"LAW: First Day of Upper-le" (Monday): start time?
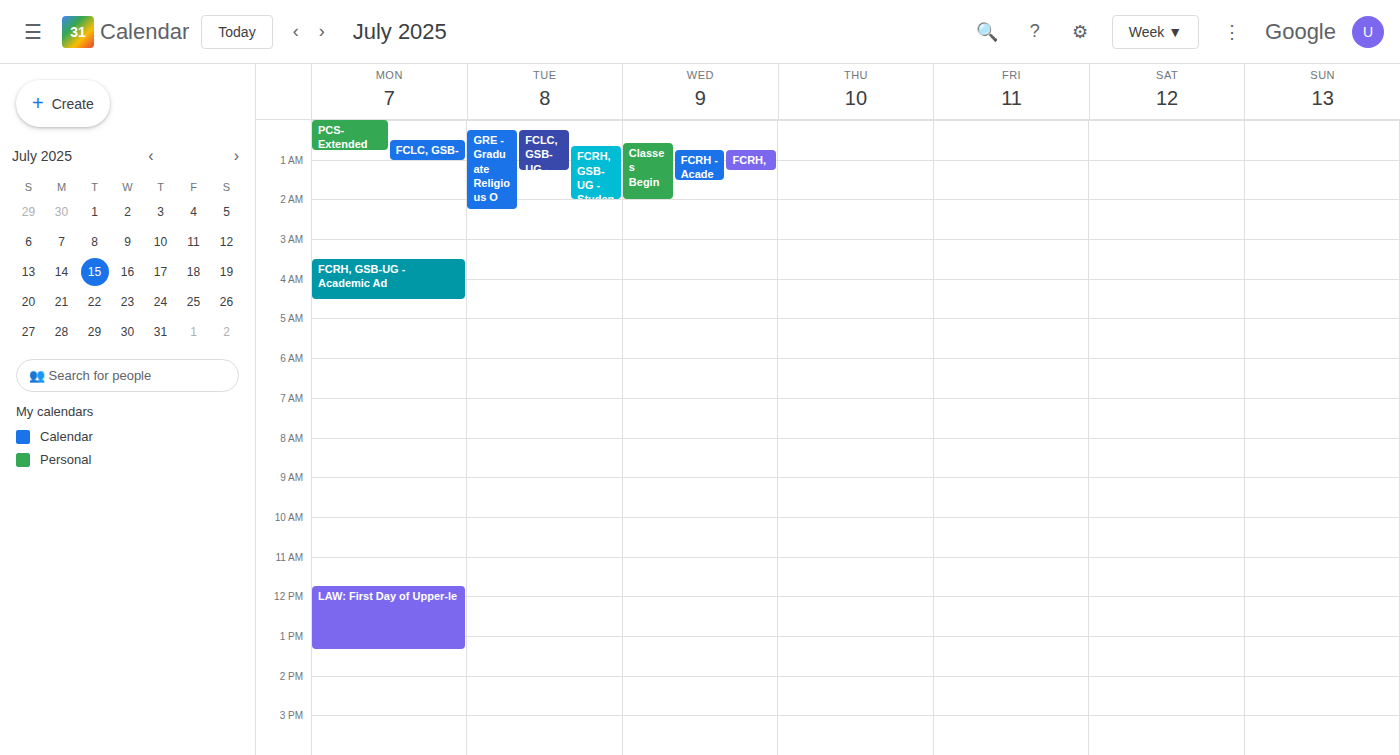
11:45 AM